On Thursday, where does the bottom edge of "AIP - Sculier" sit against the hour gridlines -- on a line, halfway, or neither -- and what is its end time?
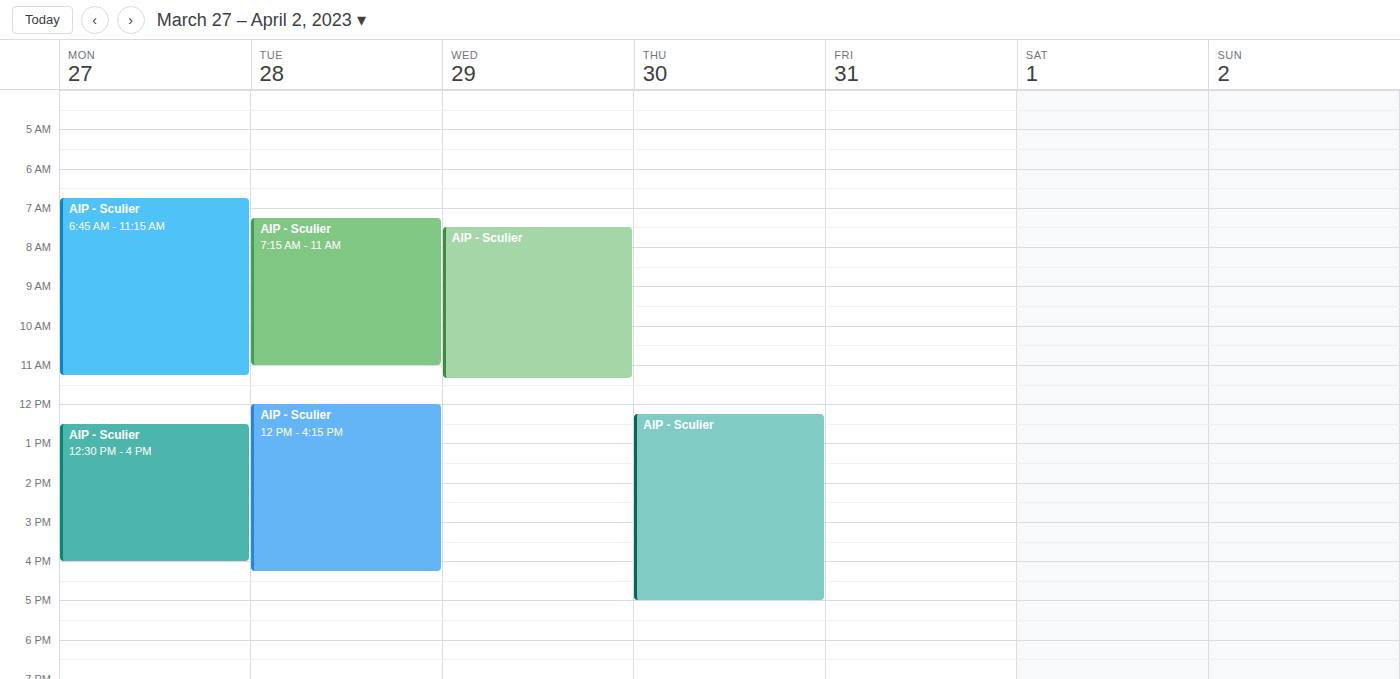
5:00 PM -- exactly on the 5 PM line.